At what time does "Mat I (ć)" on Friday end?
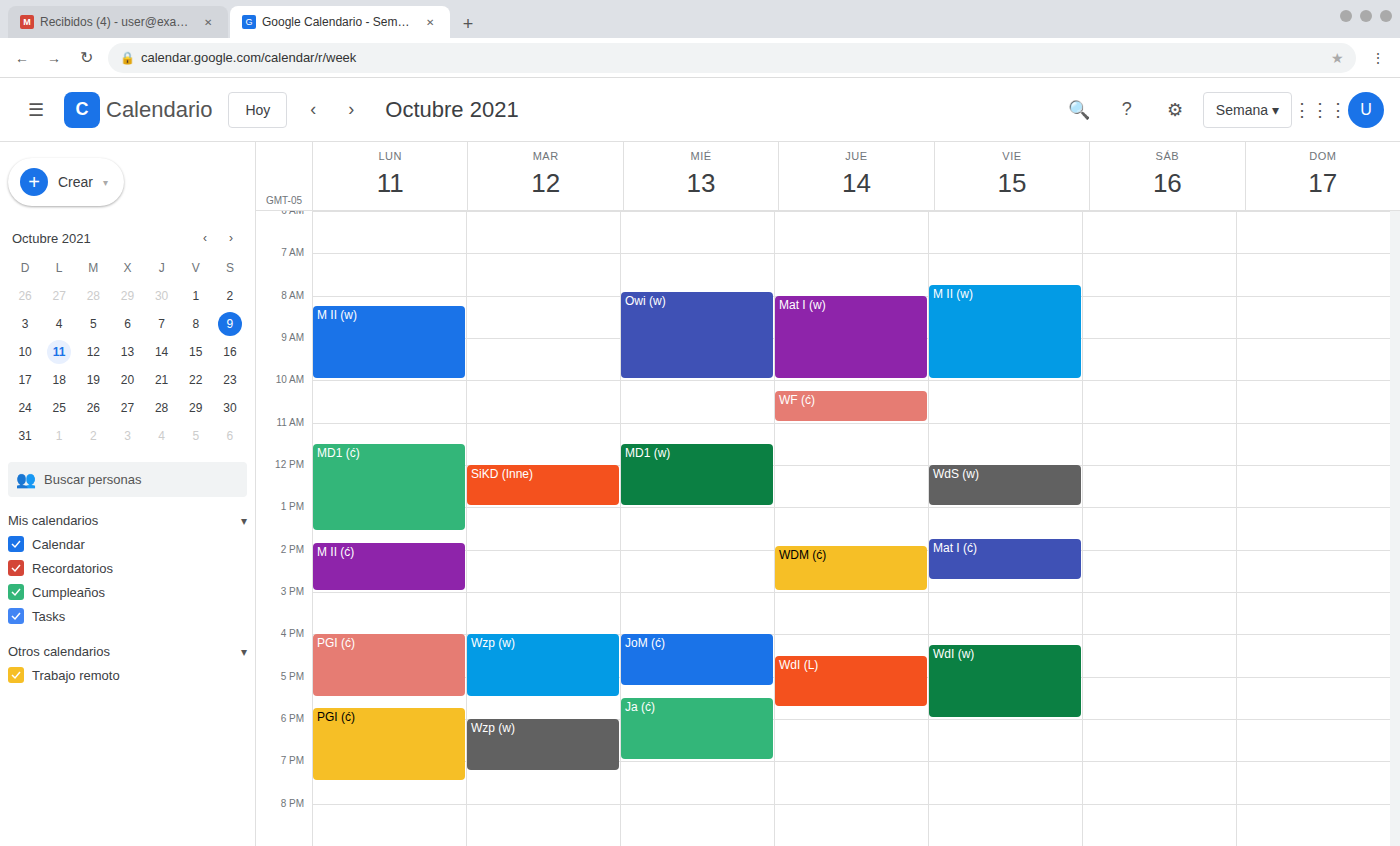
2:45 PM